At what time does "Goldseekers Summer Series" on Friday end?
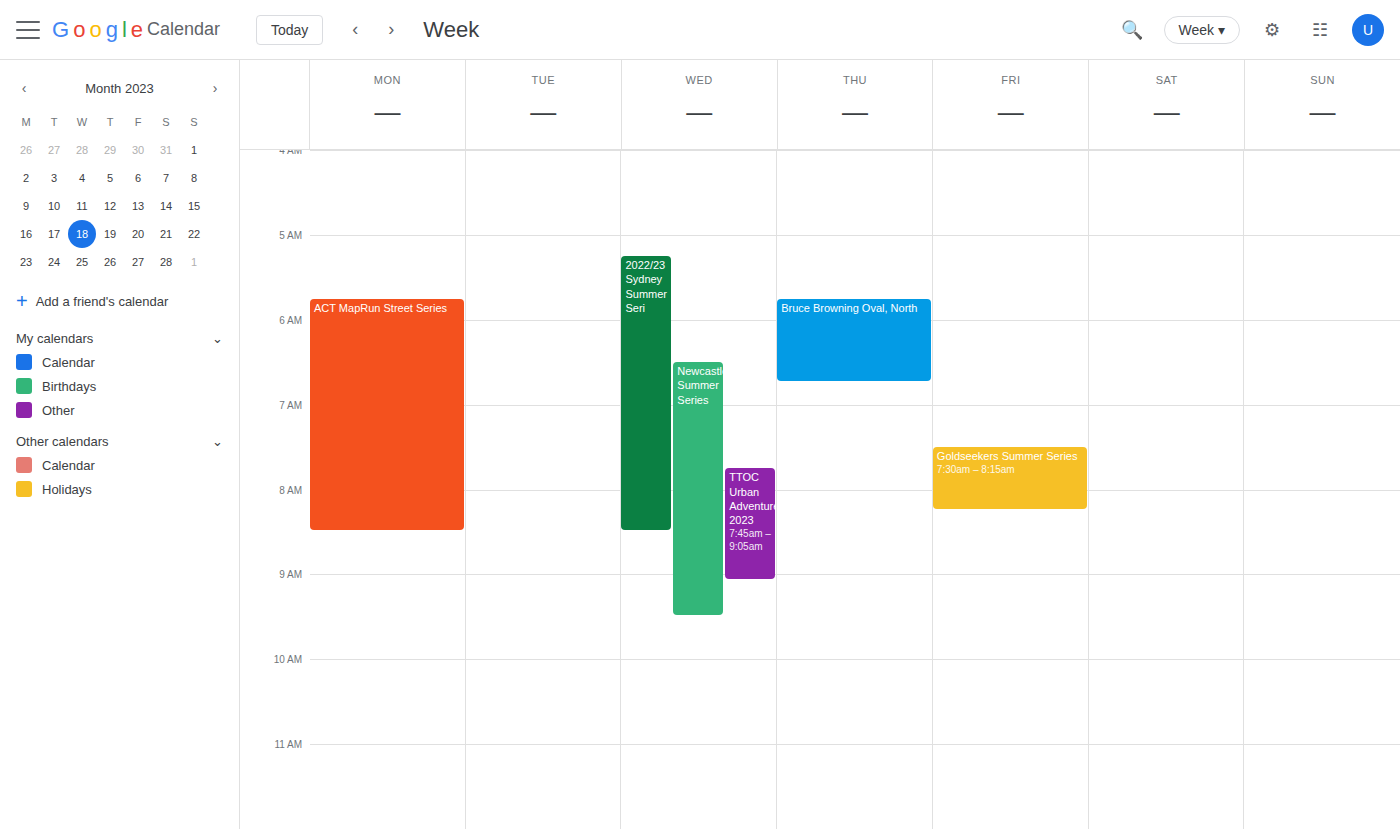
8:15 AM